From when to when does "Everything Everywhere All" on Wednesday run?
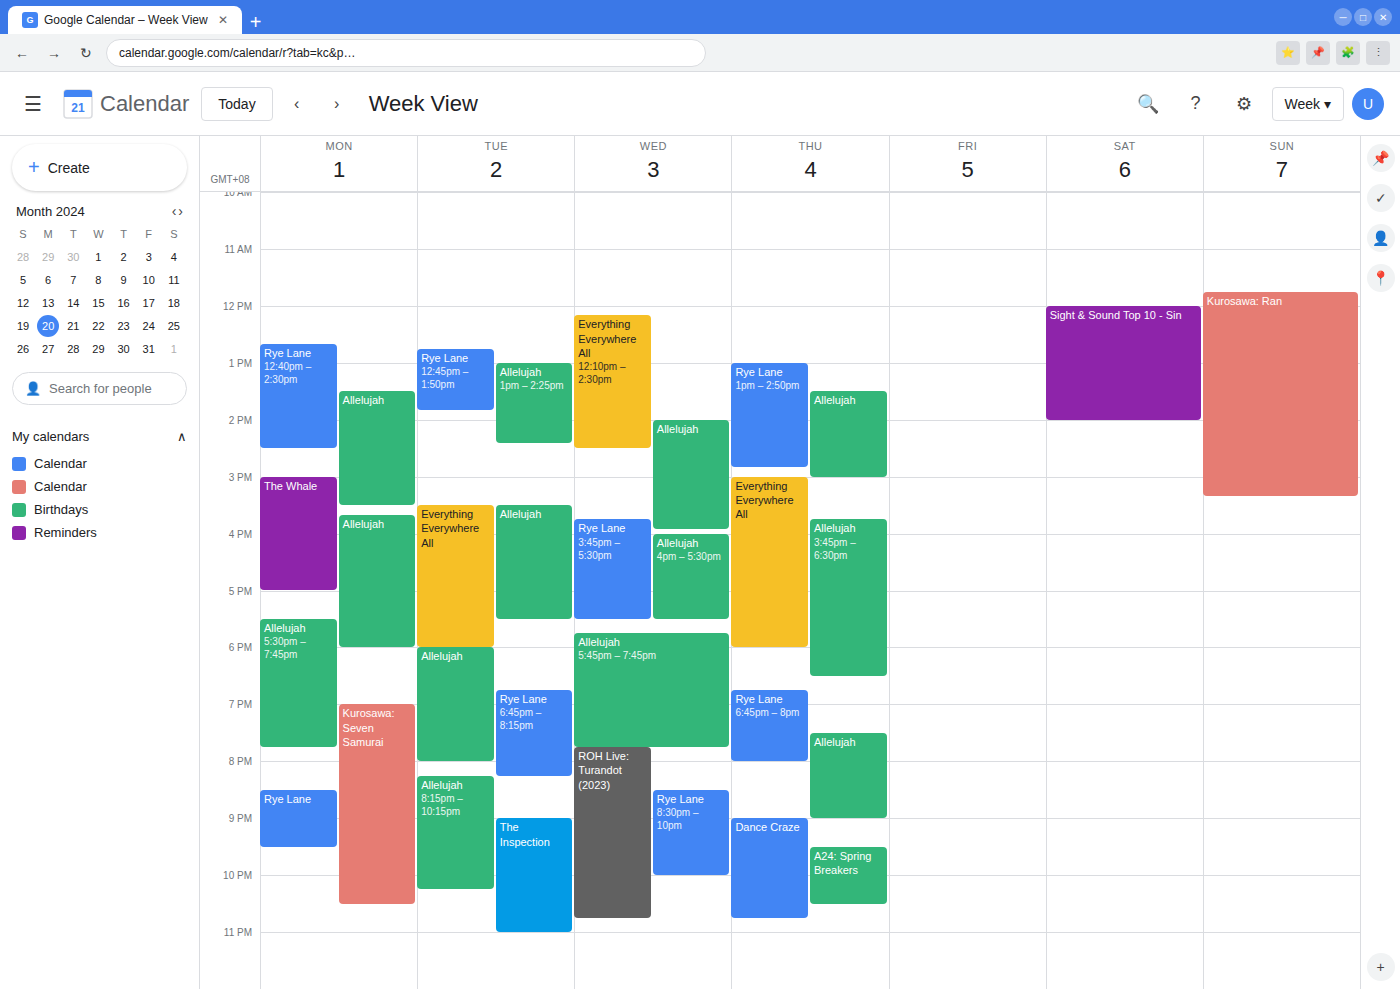
12:10 PM to 2:30 PM